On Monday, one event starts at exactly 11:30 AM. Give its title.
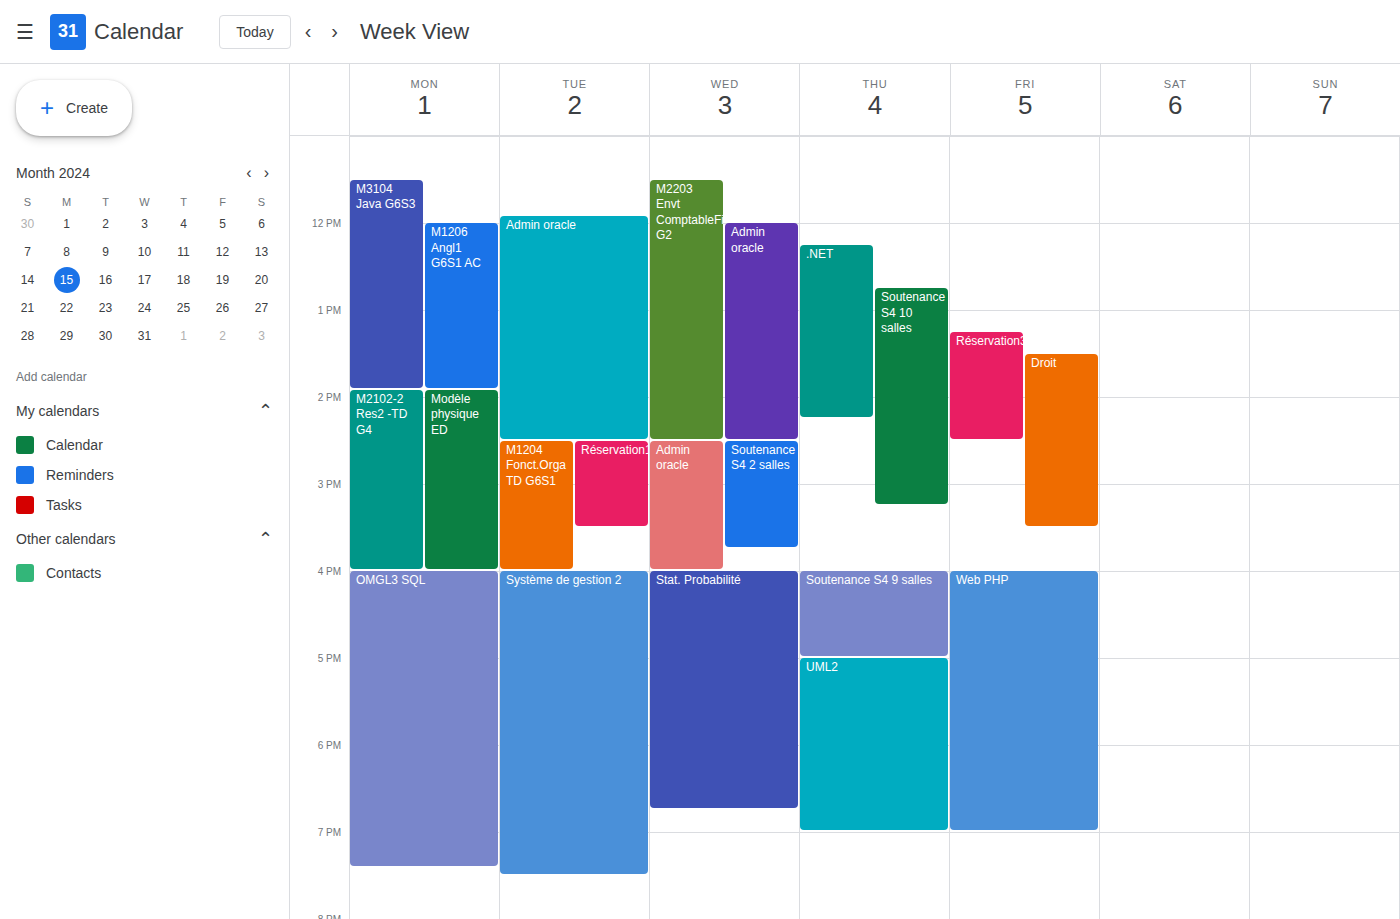
"M3104 Java G6S3"